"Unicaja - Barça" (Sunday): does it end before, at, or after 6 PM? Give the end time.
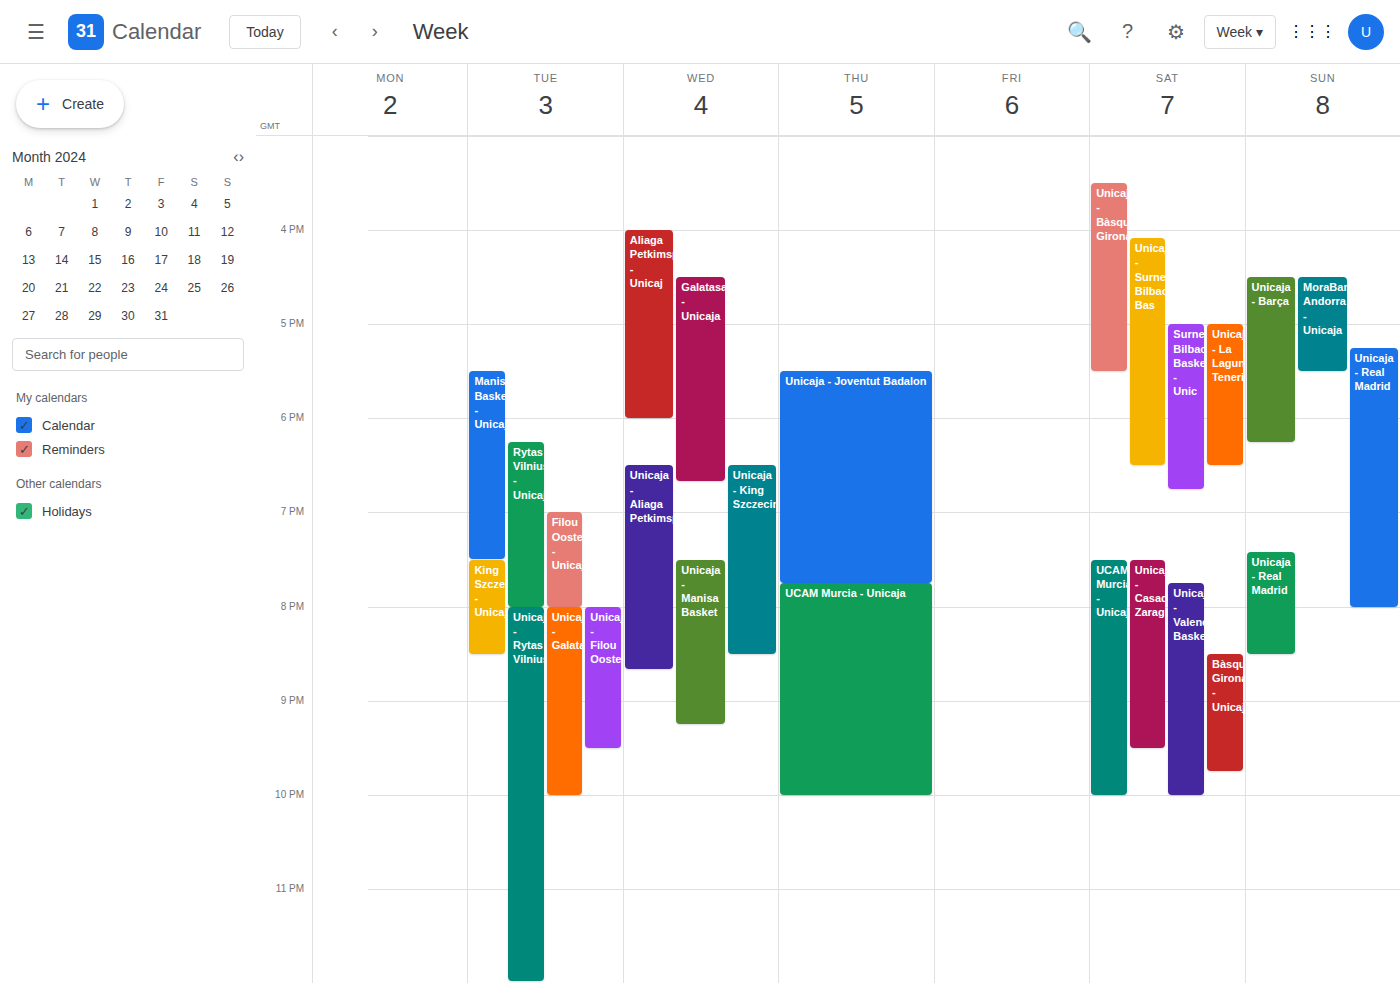
6:15 PM -- after 6 PM, 15 minutes below the 6 PM line.